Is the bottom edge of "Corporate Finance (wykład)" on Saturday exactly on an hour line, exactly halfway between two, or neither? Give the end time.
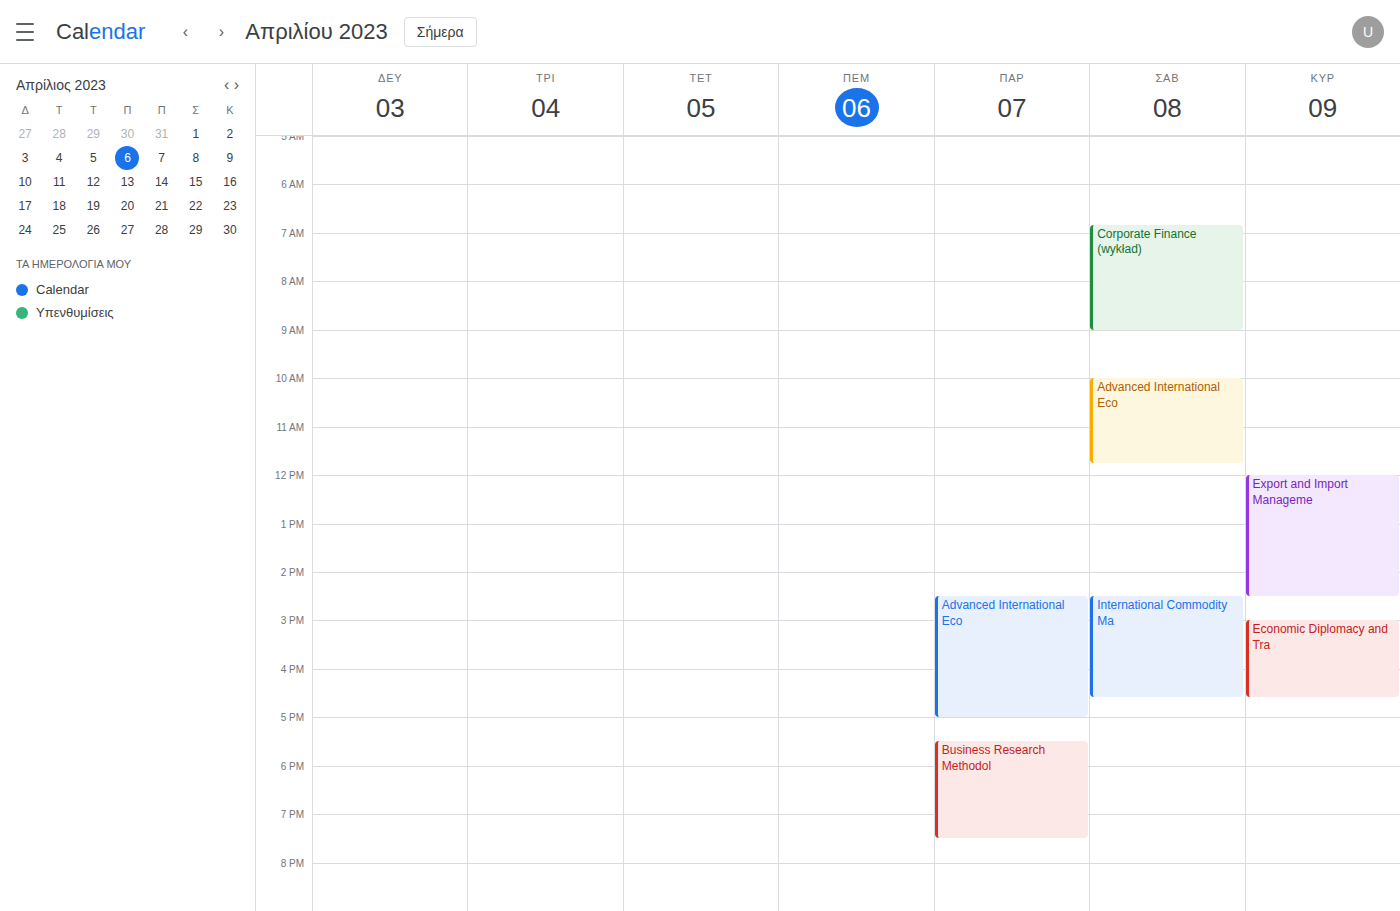
9:00 AM -- exactly on the 9 AM line.